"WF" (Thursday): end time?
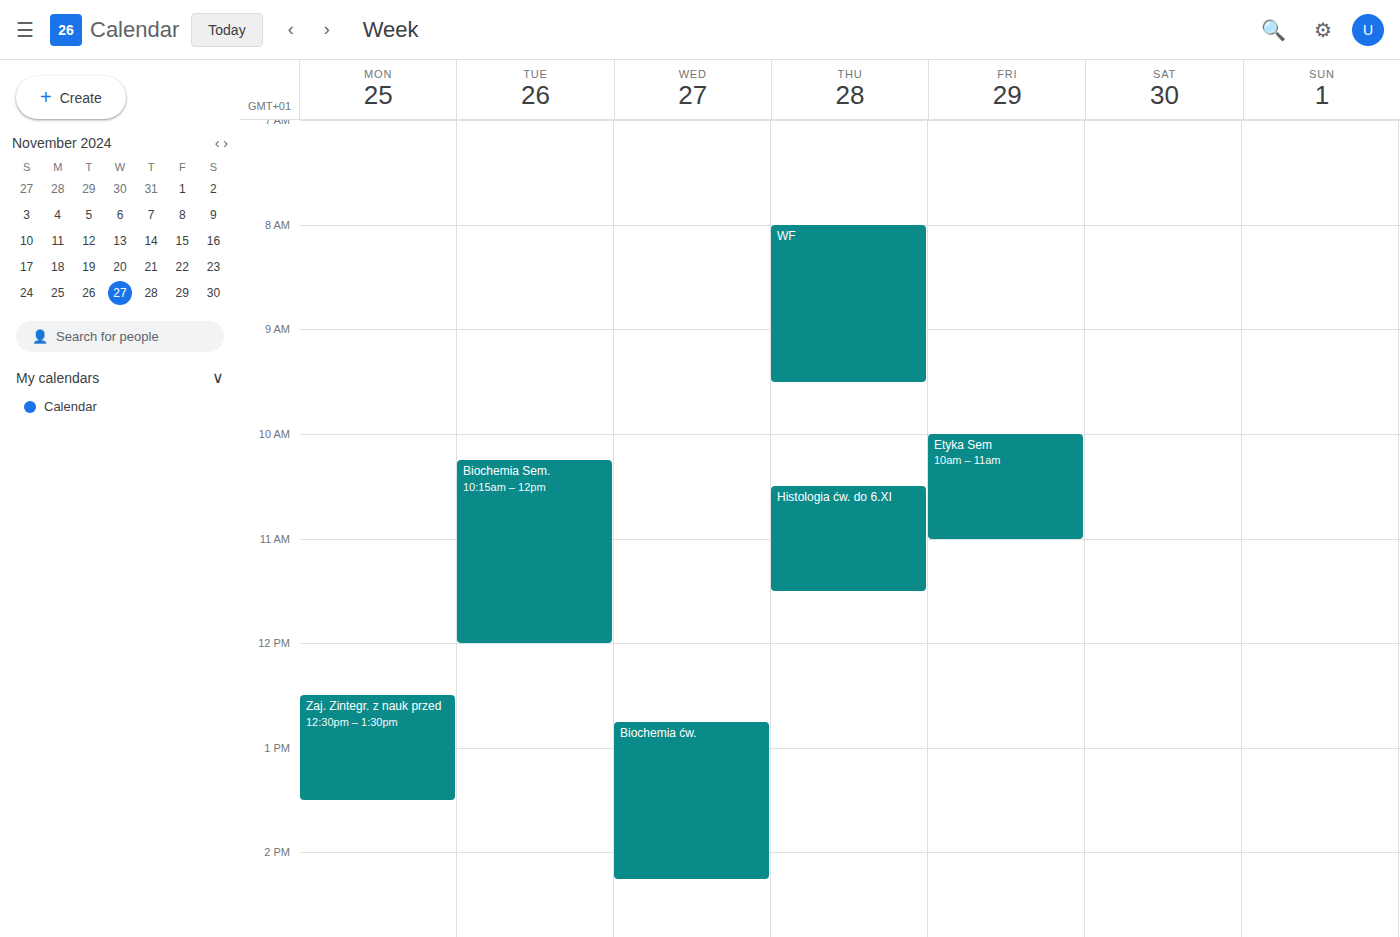
09:30